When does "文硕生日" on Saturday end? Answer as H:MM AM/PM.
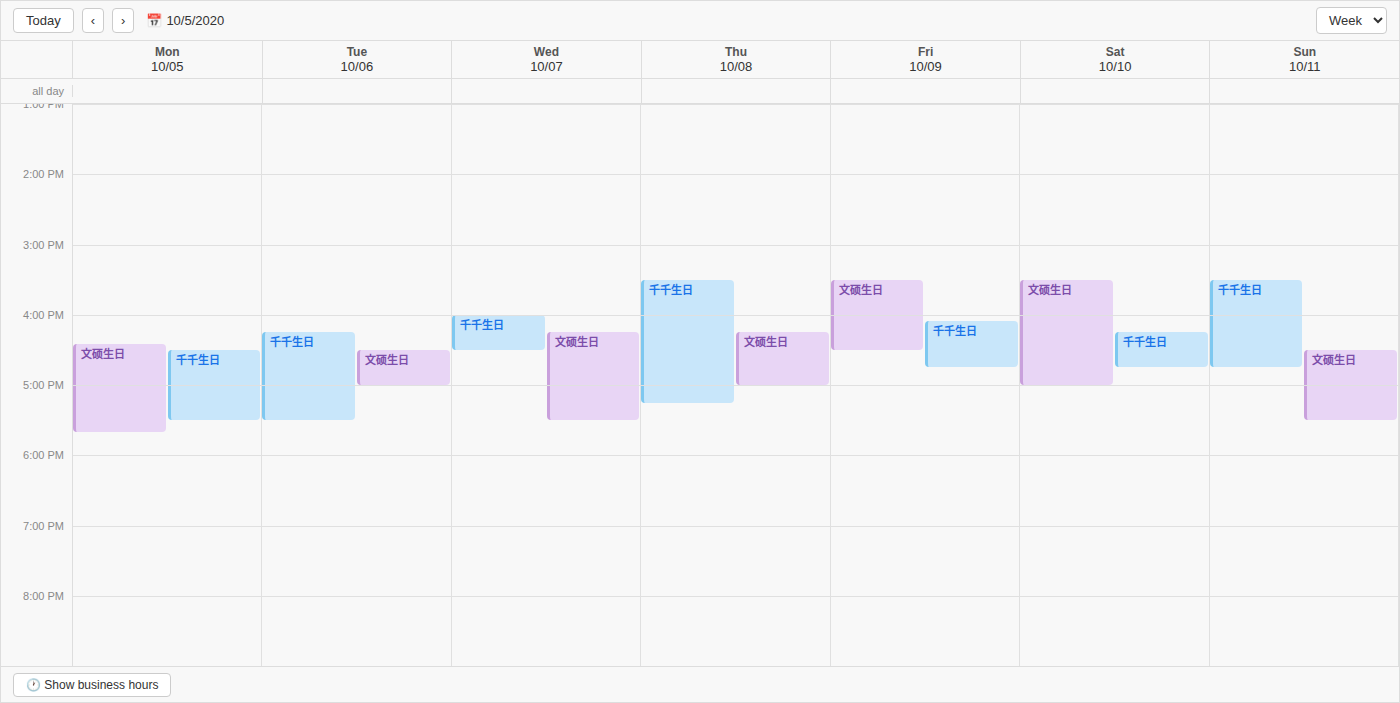
5:00 PM